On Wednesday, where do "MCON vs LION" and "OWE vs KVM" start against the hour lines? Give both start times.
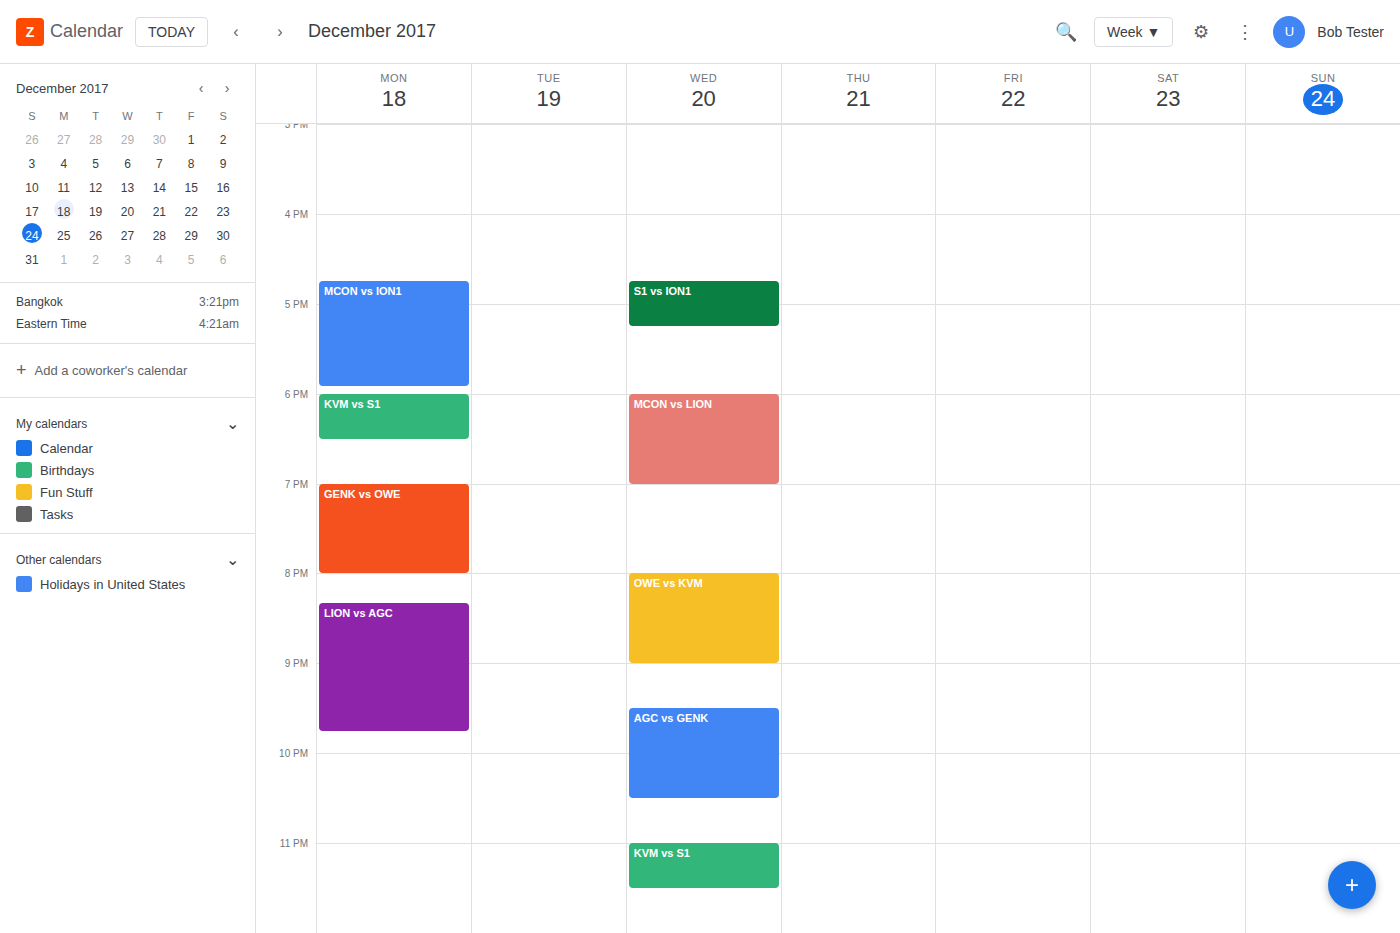
"MCON vs LION": 6:00 PM, exactly on the 6 PM line. "OWE vs KVM": 8:00 PM, exactly on the 8 PM line.